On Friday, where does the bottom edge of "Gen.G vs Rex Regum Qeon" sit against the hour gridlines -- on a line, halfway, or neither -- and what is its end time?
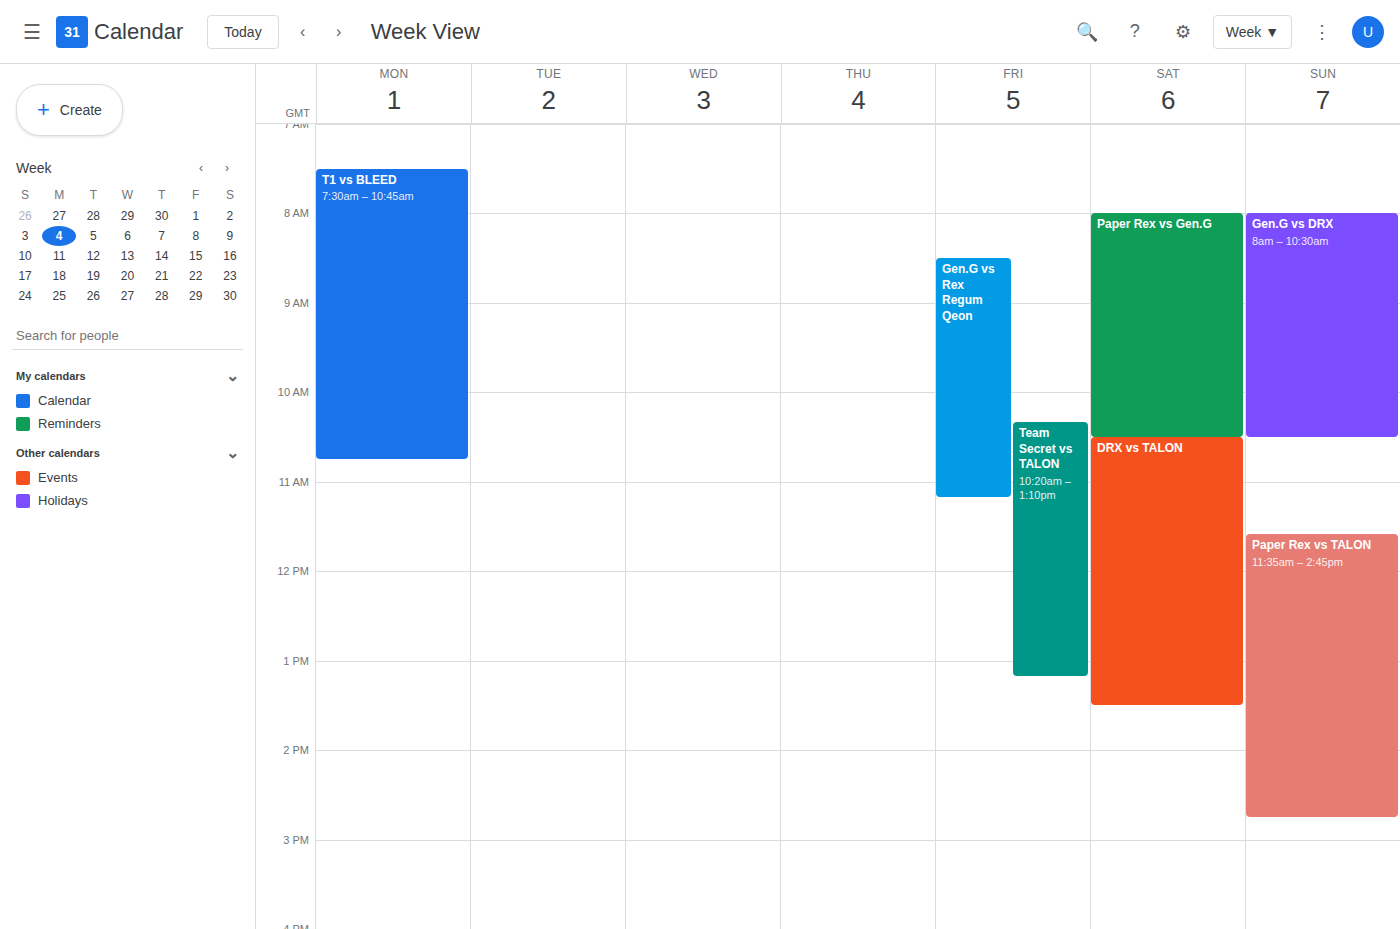
11:10 -- neither: 10 minutes below the 11:00 line and 50 minutes above the 12:00 line.